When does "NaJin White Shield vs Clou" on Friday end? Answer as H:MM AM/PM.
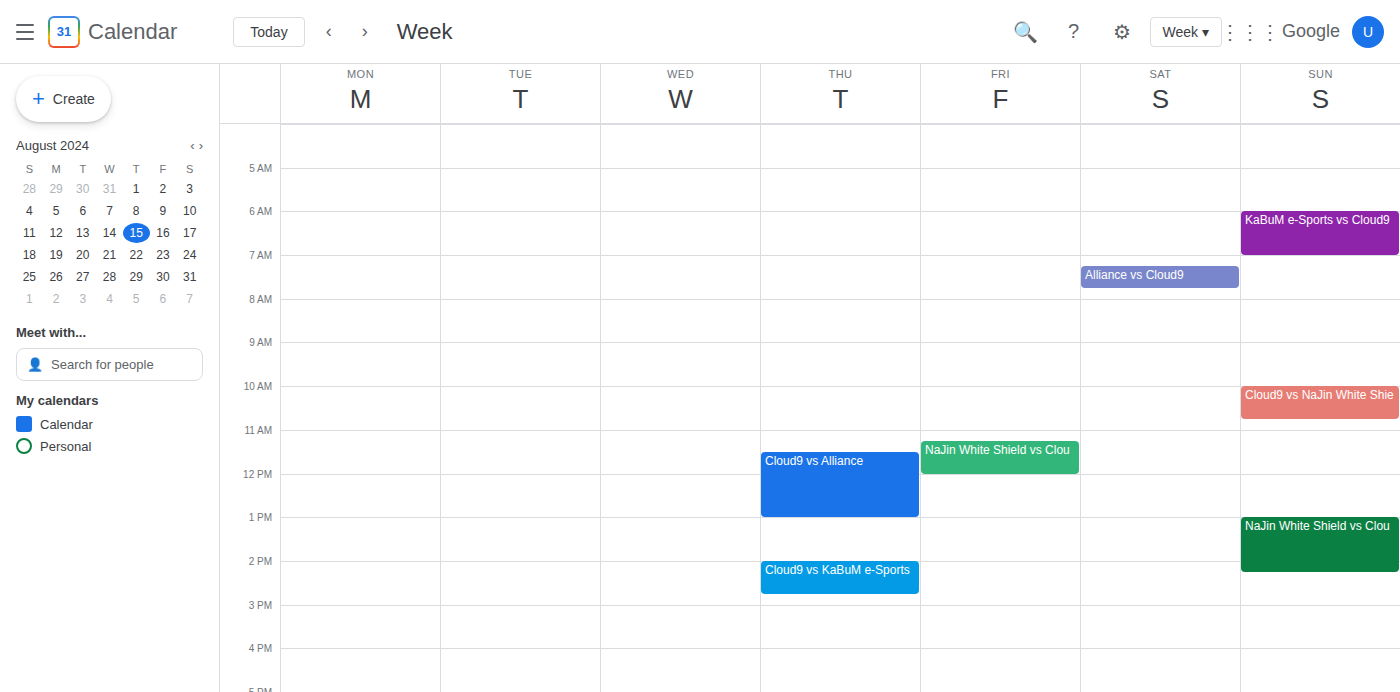
12:00 PM